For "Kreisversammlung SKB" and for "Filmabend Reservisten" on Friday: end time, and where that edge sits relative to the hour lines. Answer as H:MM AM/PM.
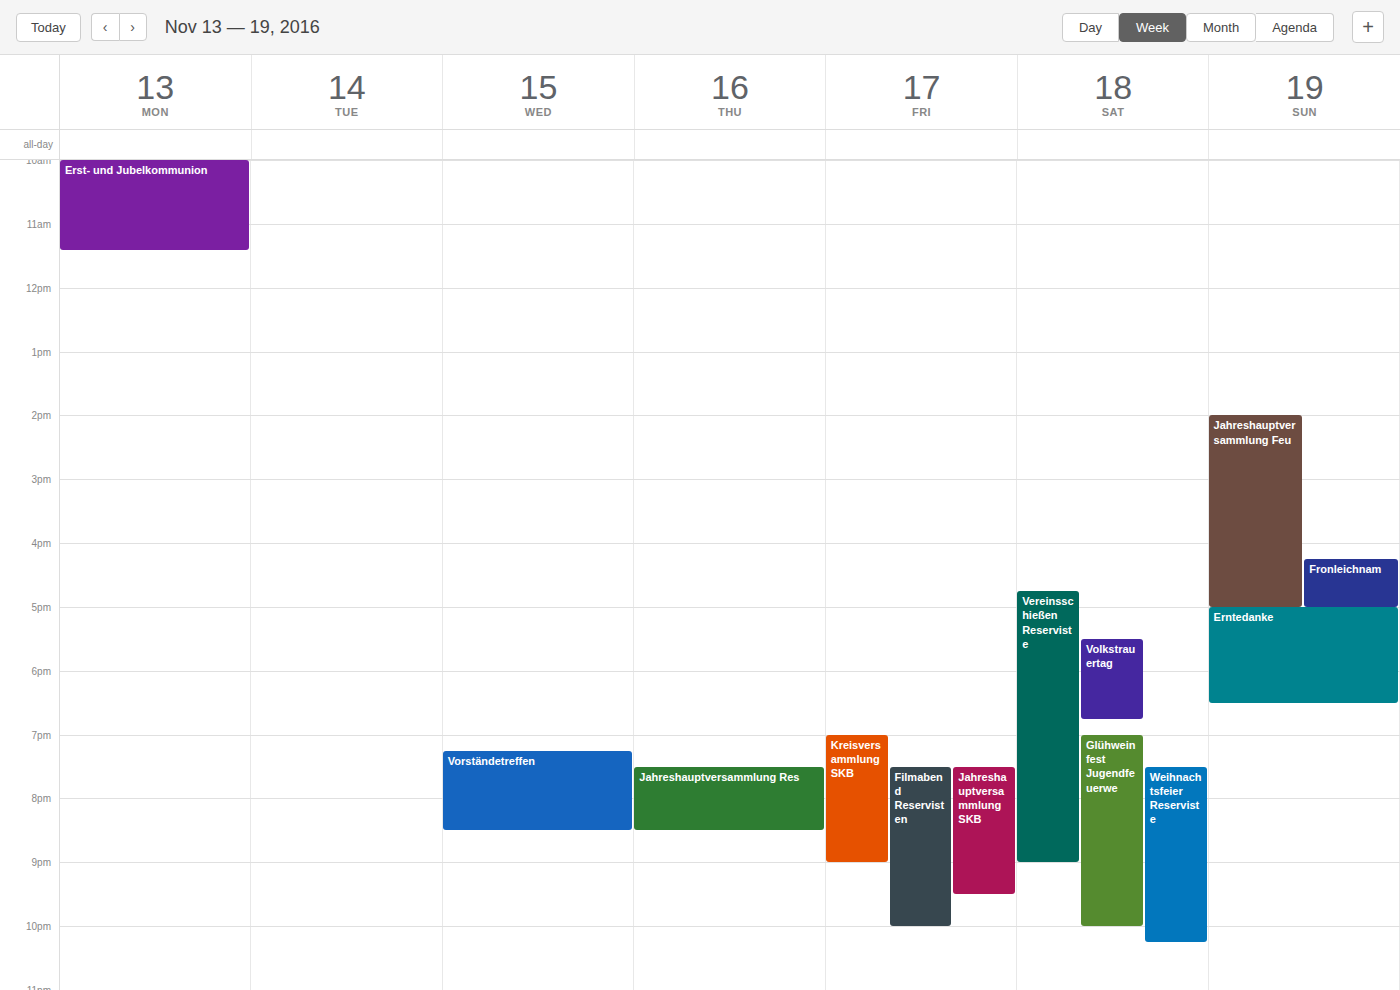
"Kreisversammlung SKB": 9:00 PM, exactly on the 9 PM line. "Filmabend Reservisten": 10:00 PM, exactly on the 10 PM line.